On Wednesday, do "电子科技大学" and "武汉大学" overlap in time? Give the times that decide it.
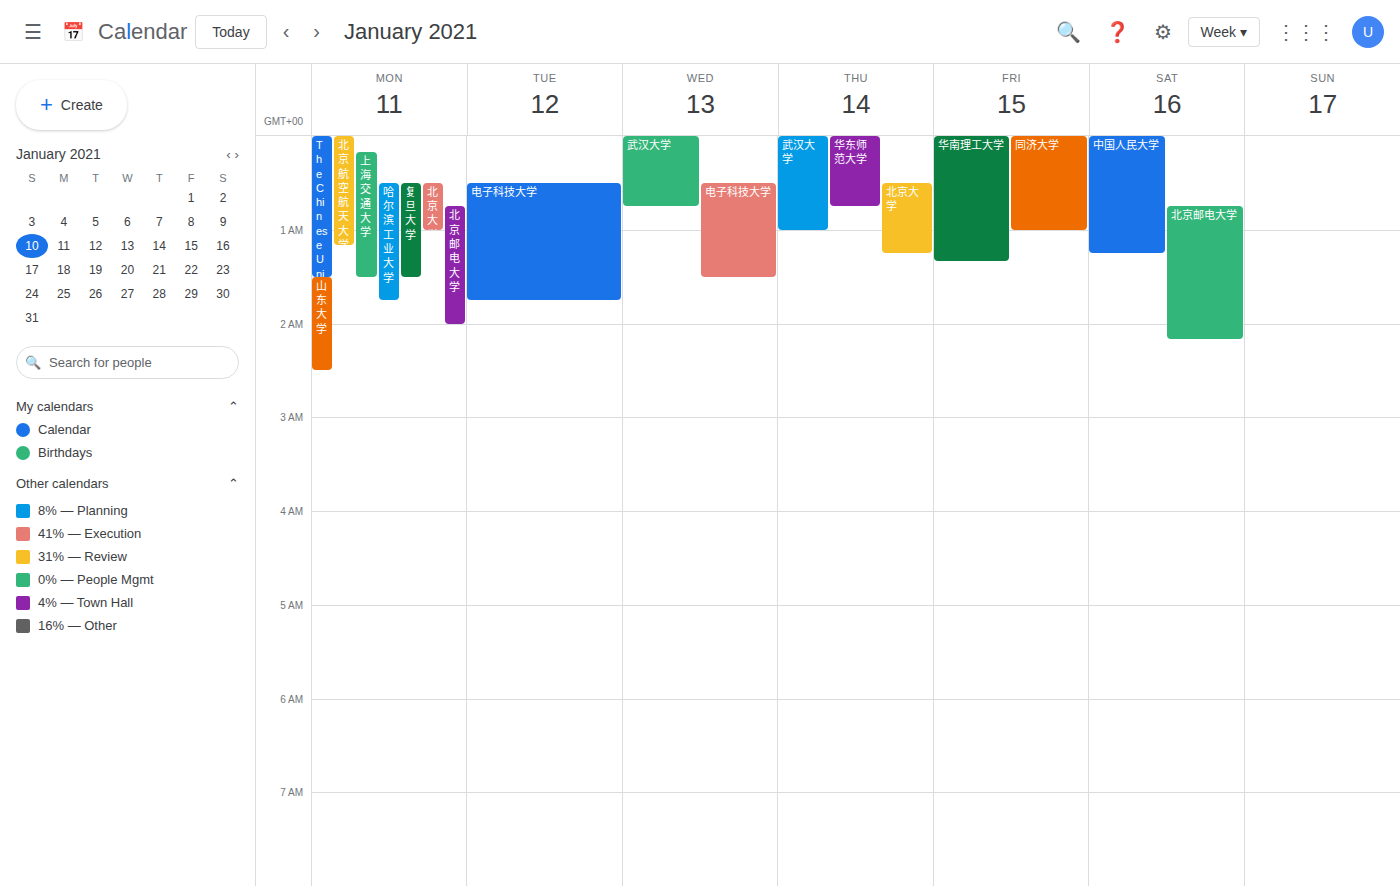
"电子科技大学" starts at 12:30 AM, before "武汉大学" ends at 12:45 AM -- they overlap.